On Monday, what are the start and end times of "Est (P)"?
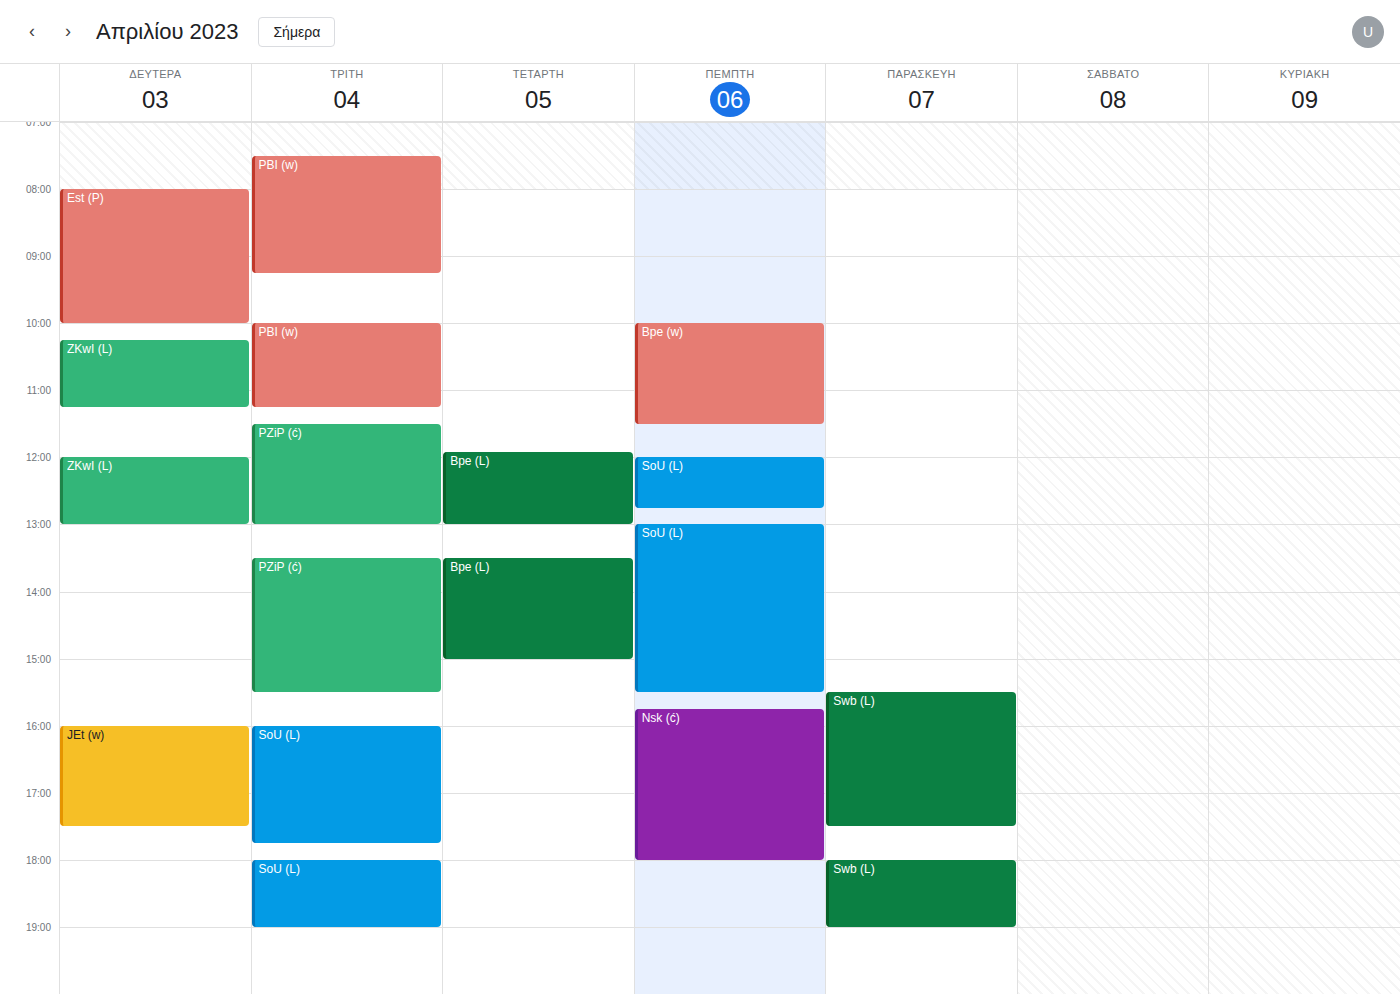
8:00 AM to 10:00 AM